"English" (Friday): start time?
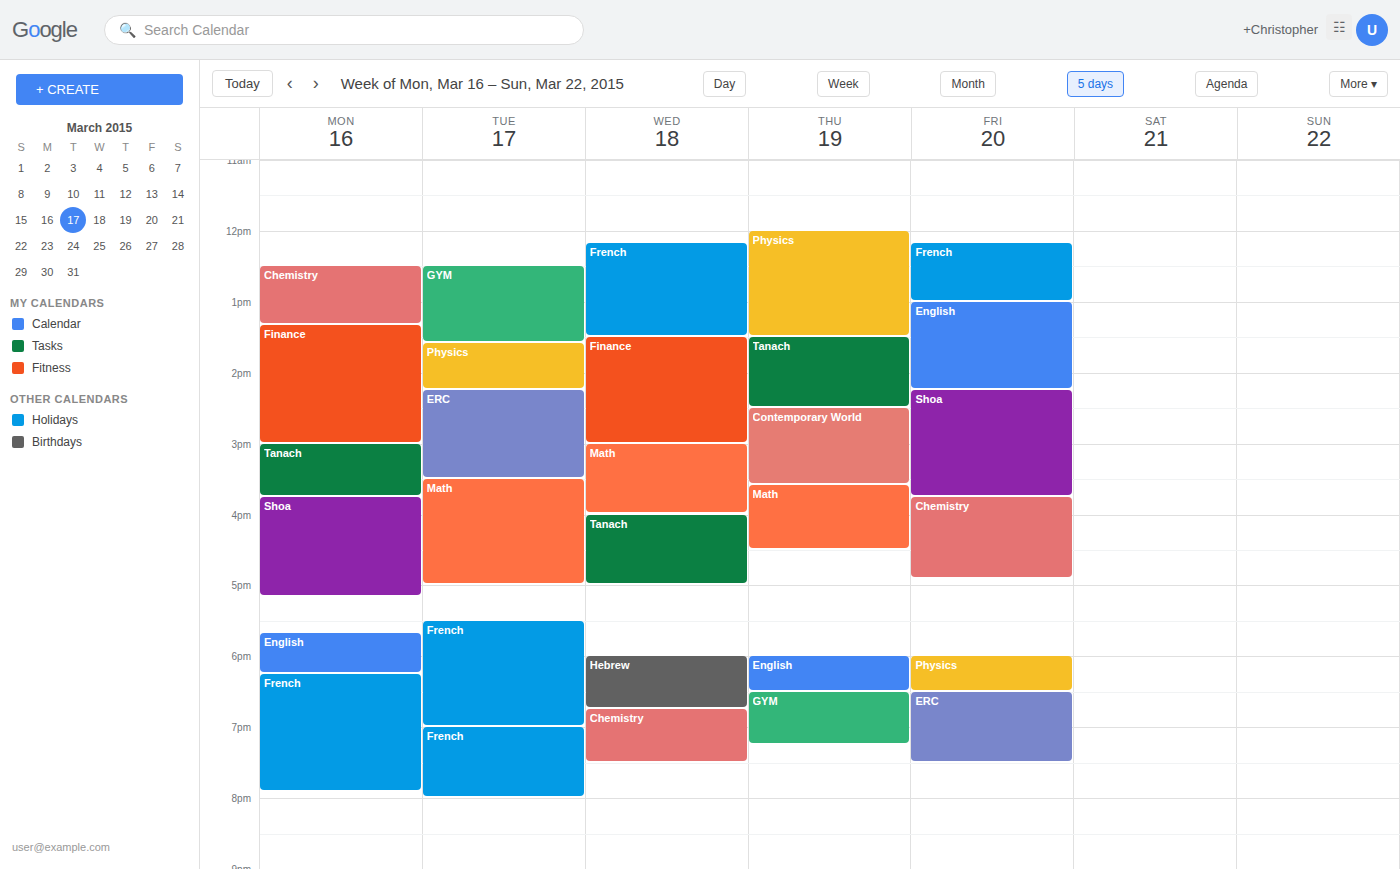
1:00 PM